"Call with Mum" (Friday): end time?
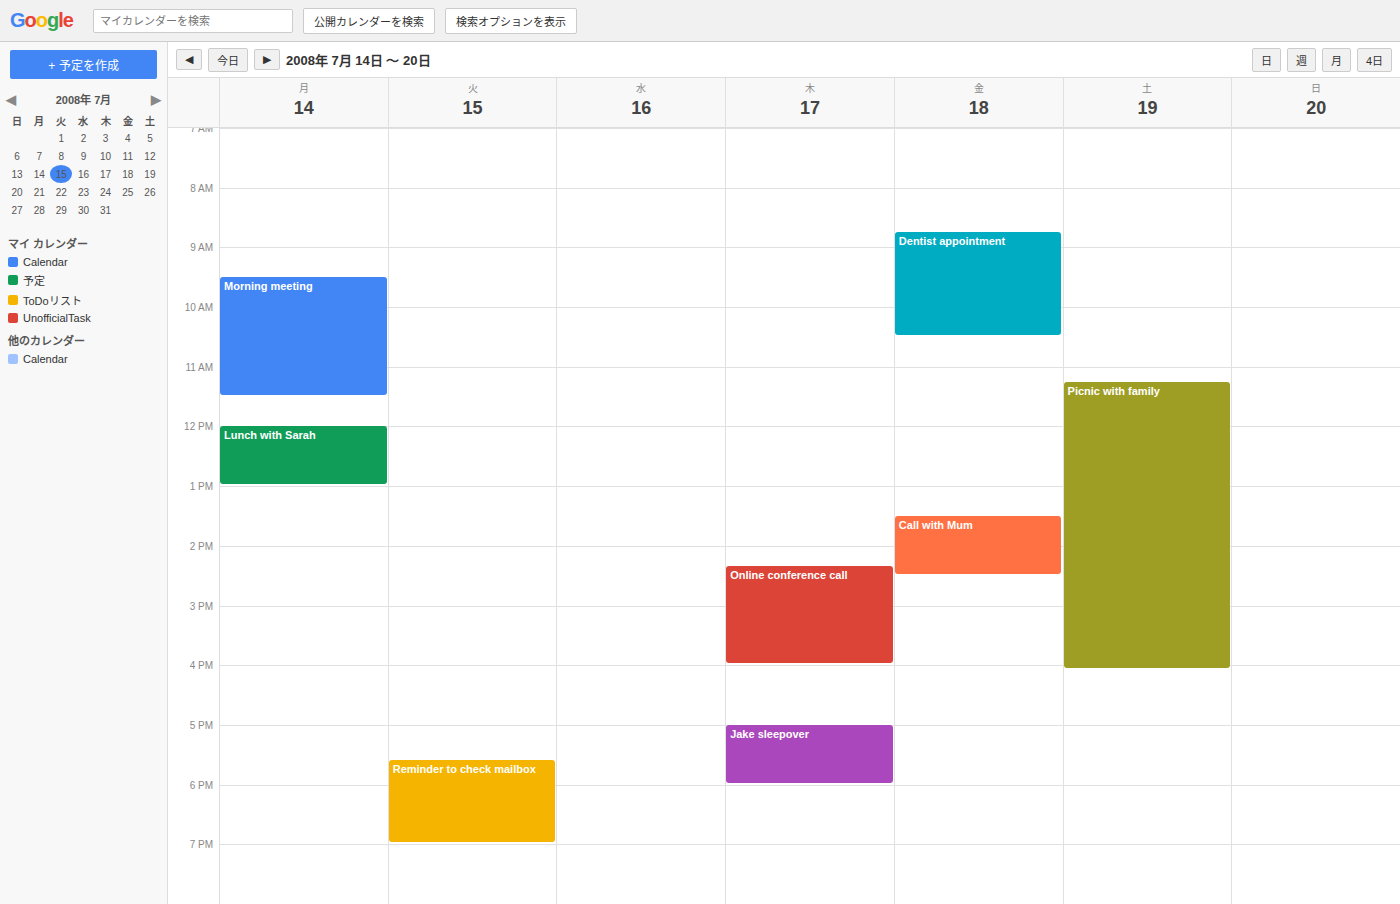
2:30 PM